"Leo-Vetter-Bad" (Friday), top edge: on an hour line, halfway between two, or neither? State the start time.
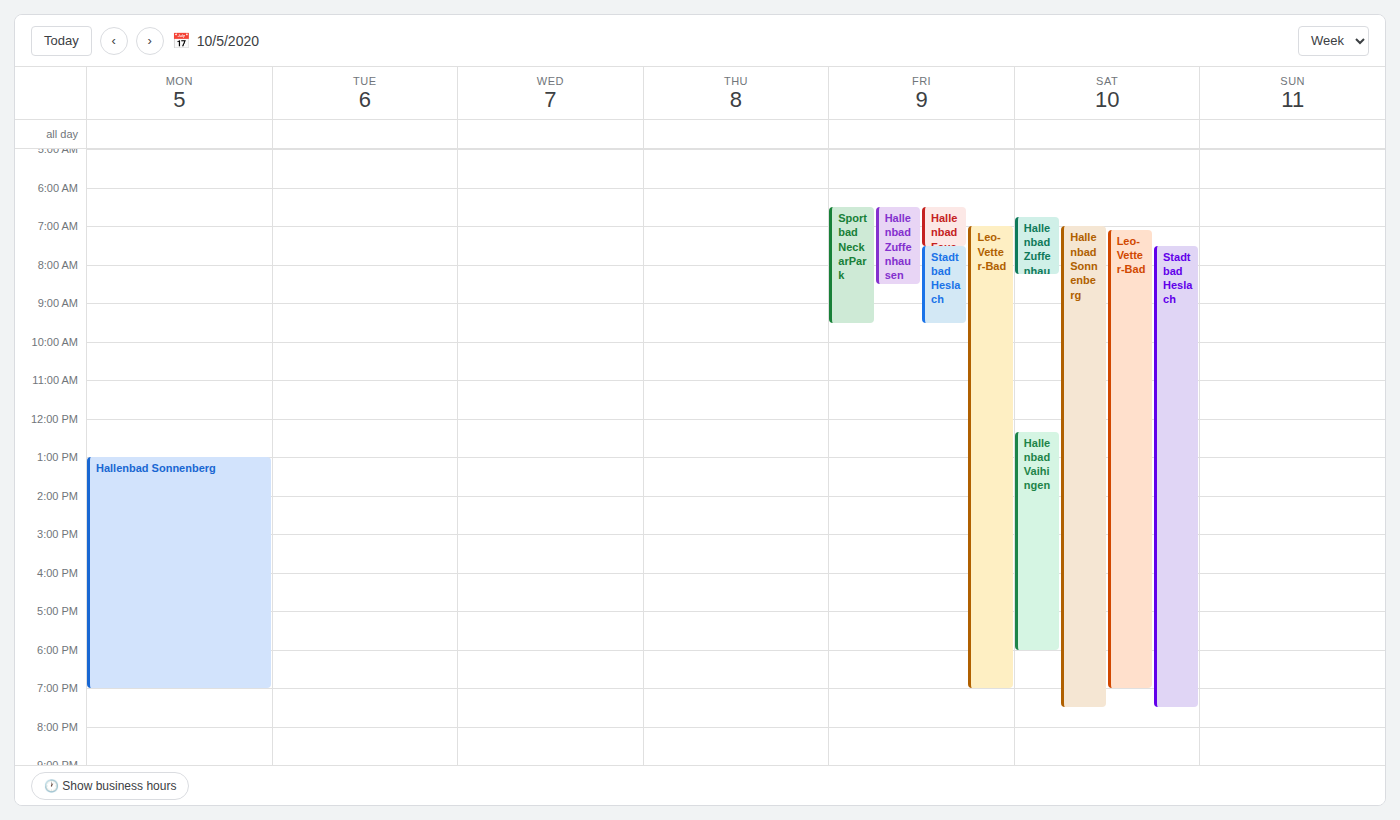
7:00 AM -- exactly on the 7 AM line.